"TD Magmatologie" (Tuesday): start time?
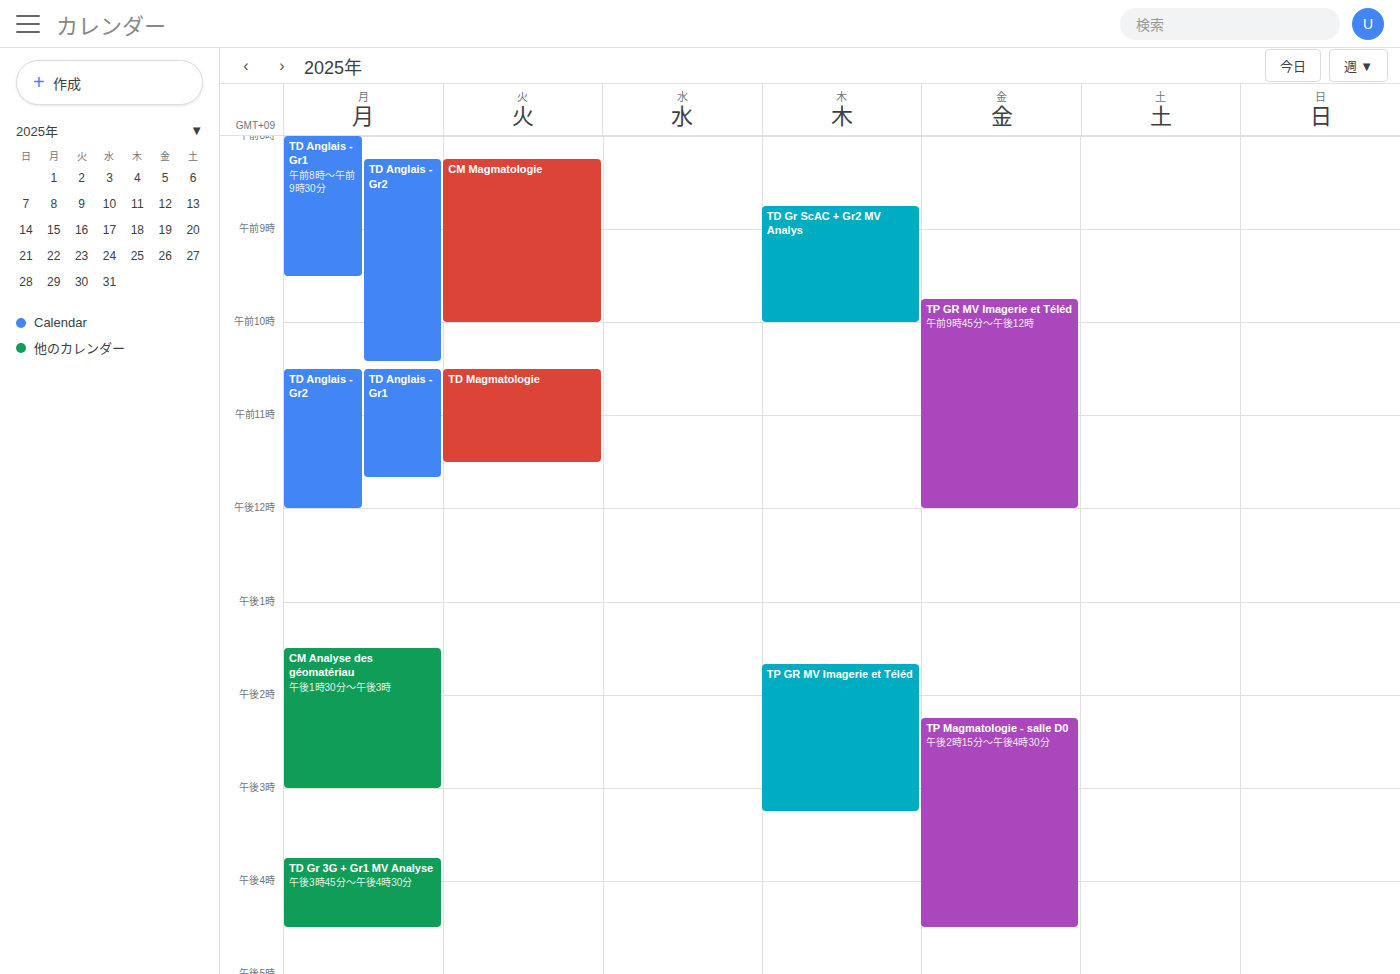
10:30 AM